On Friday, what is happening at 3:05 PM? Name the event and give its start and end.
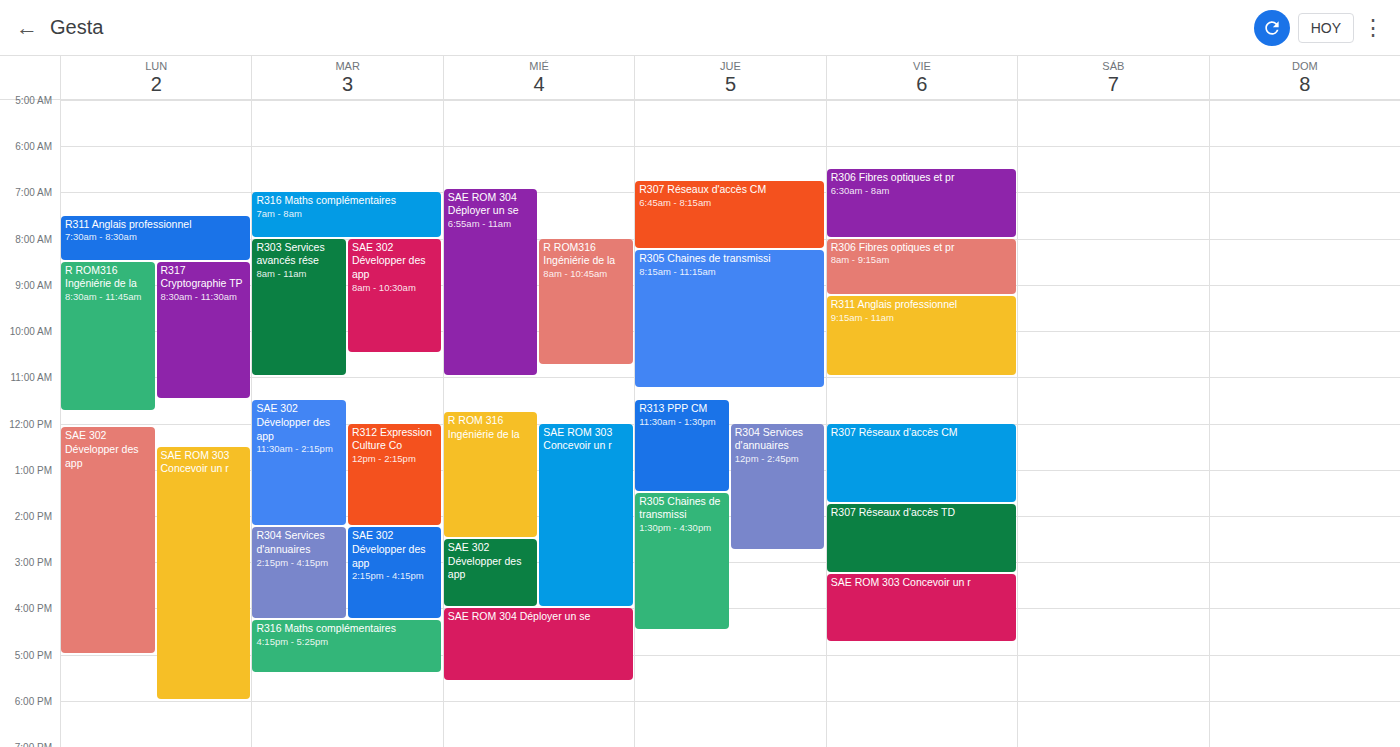
"R307 Réseaux d'accès TD", 1:45 PM to 3:15 PM